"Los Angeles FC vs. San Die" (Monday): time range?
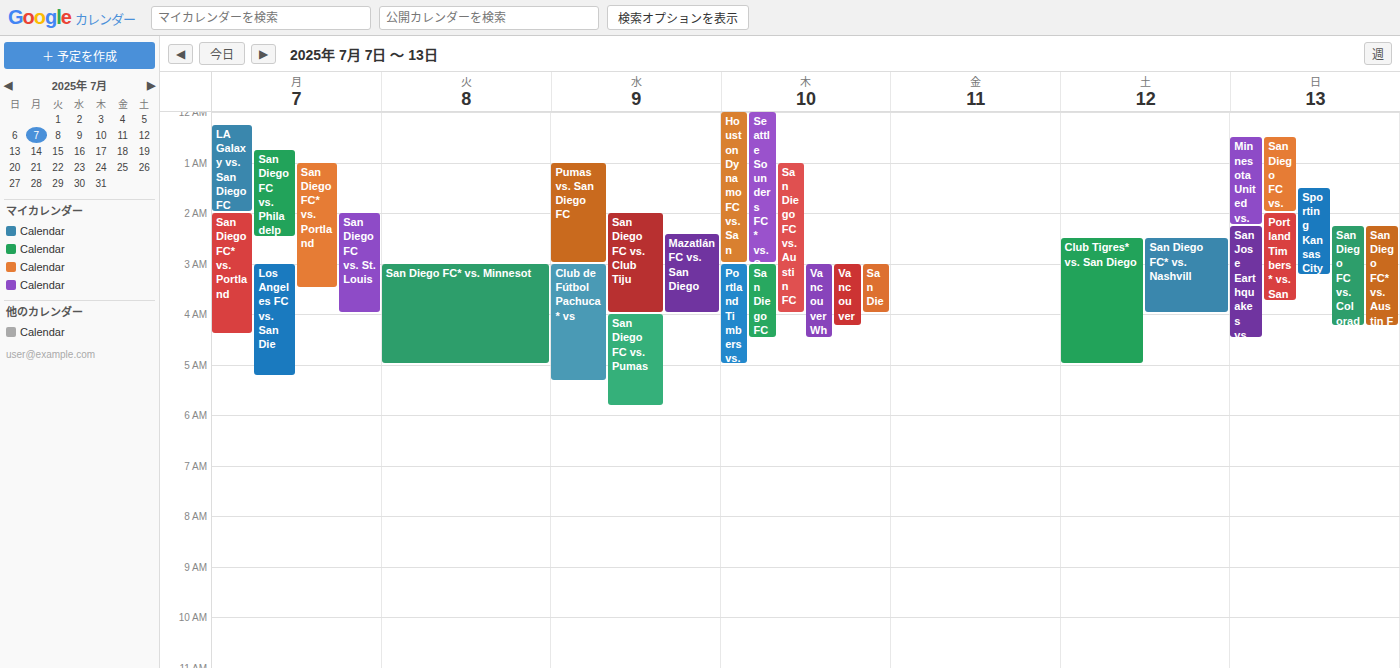
3:00 AM to 5:15 AM